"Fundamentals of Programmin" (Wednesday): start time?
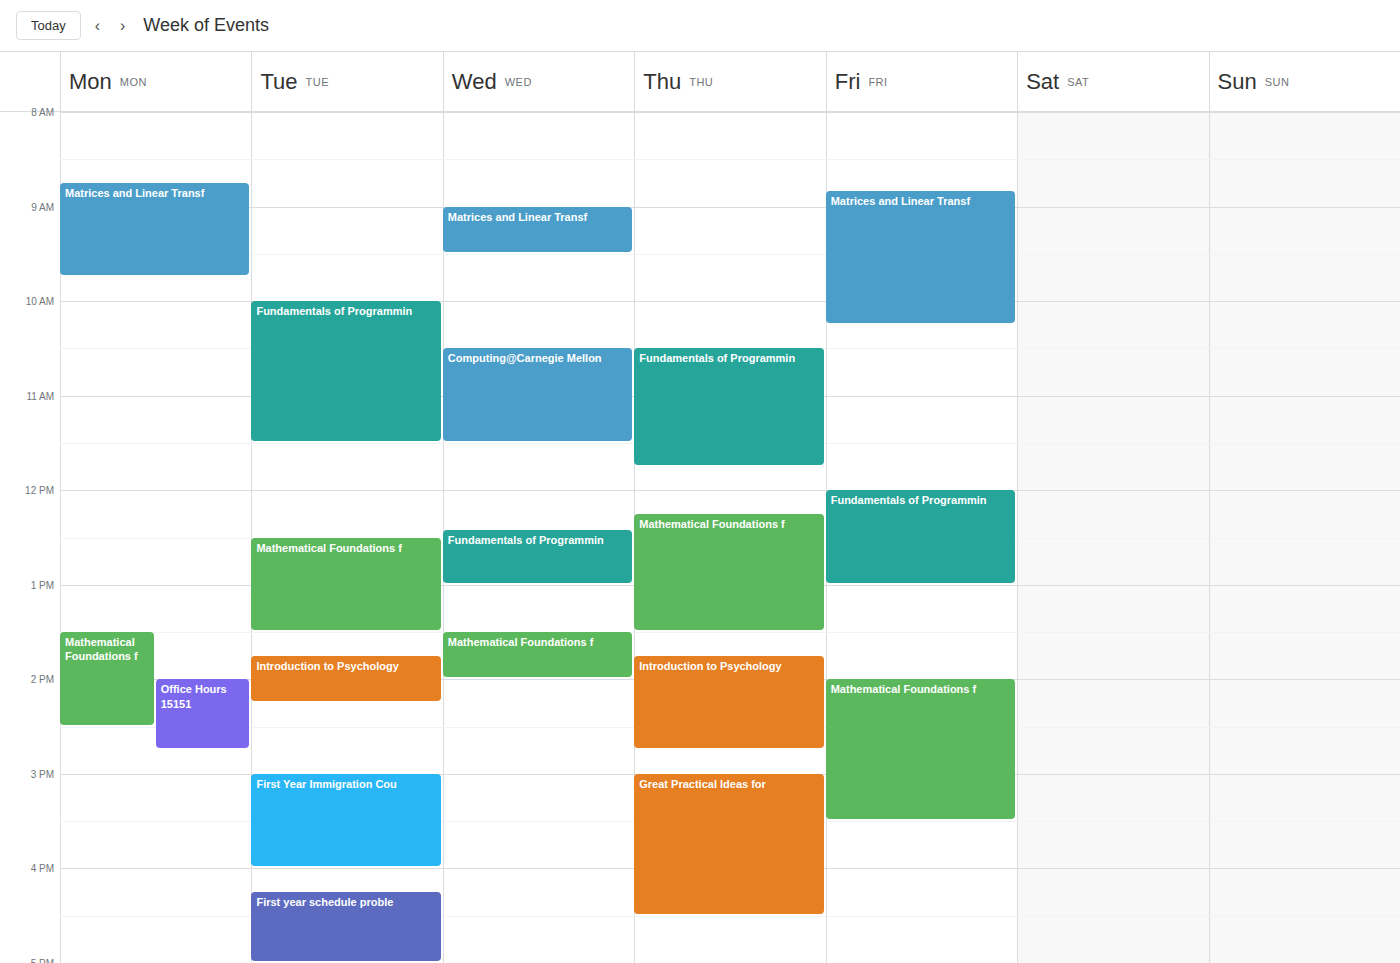
12:25 PM